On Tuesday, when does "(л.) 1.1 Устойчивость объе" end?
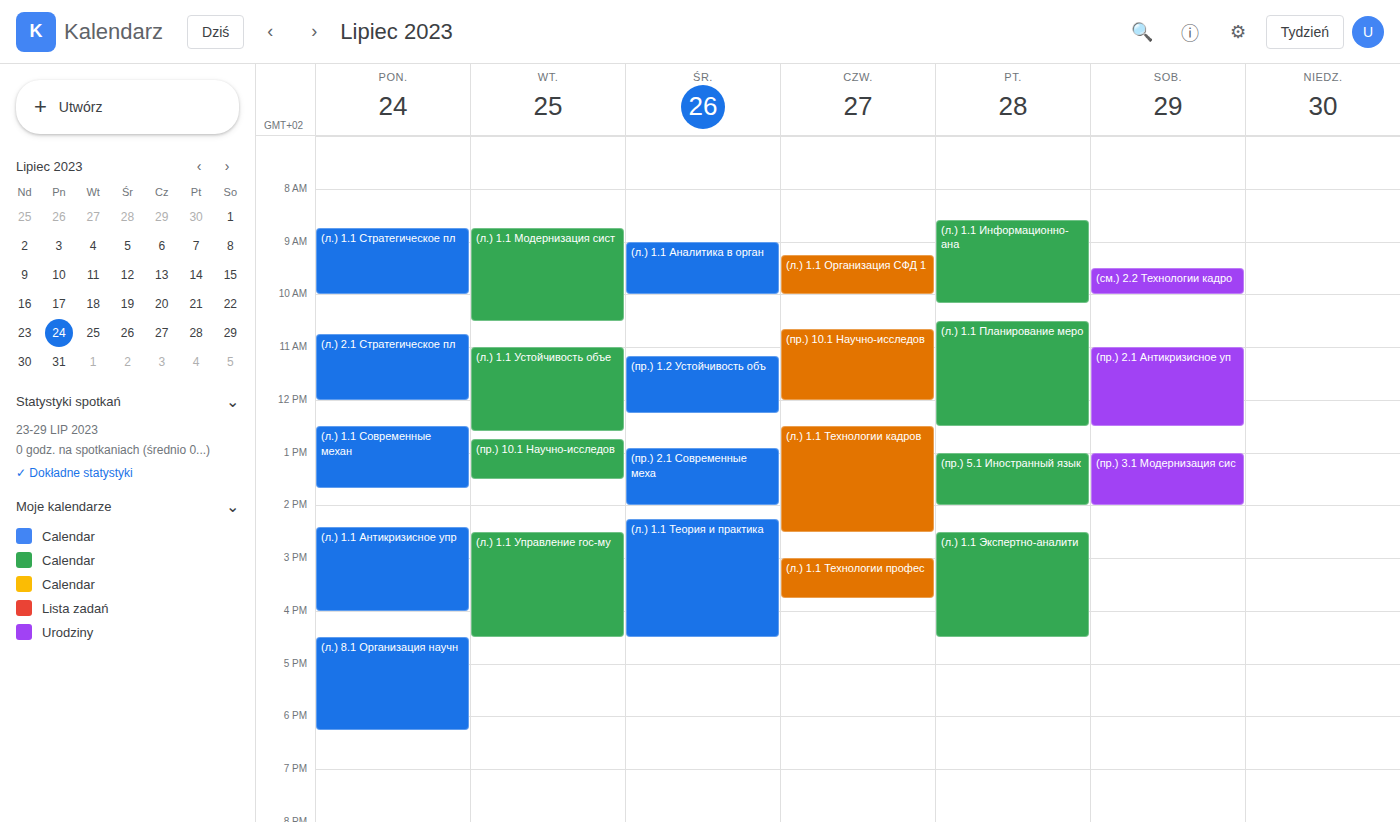
12:35